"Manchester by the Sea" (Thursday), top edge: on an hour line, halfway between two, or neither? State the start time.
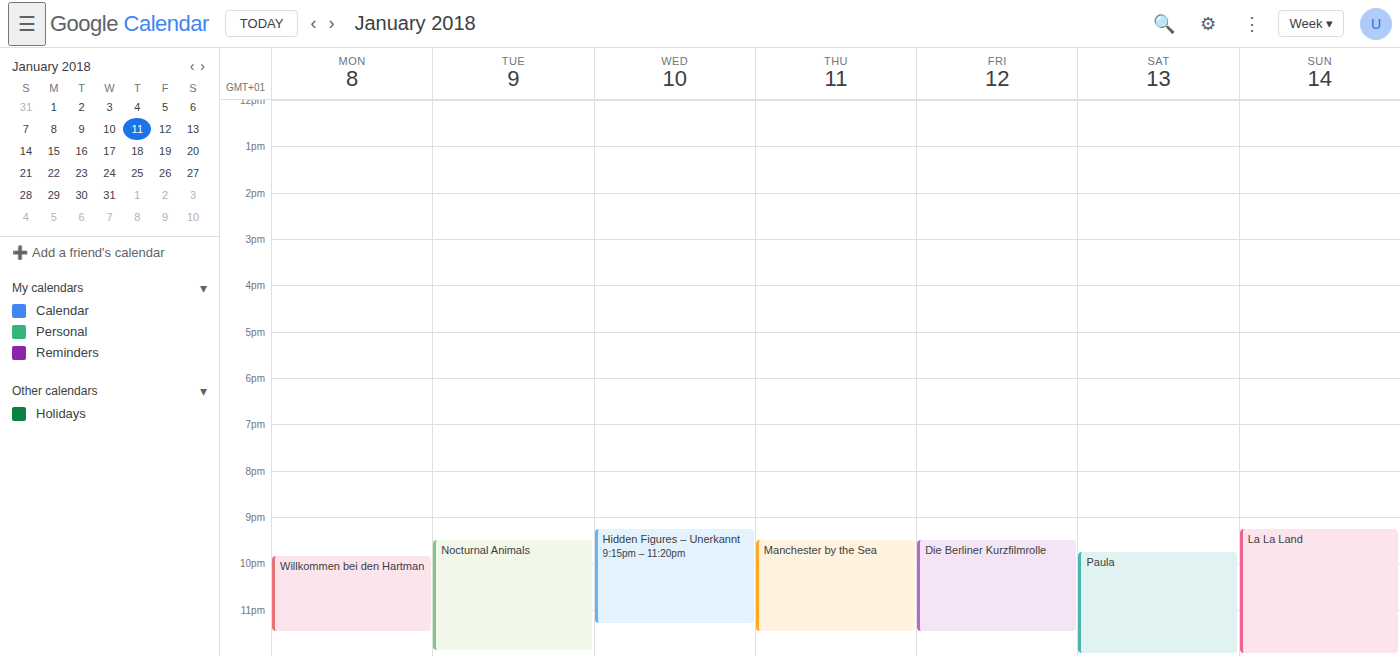
21:30 -- halfway between the 21:00 and 22:00 lines.